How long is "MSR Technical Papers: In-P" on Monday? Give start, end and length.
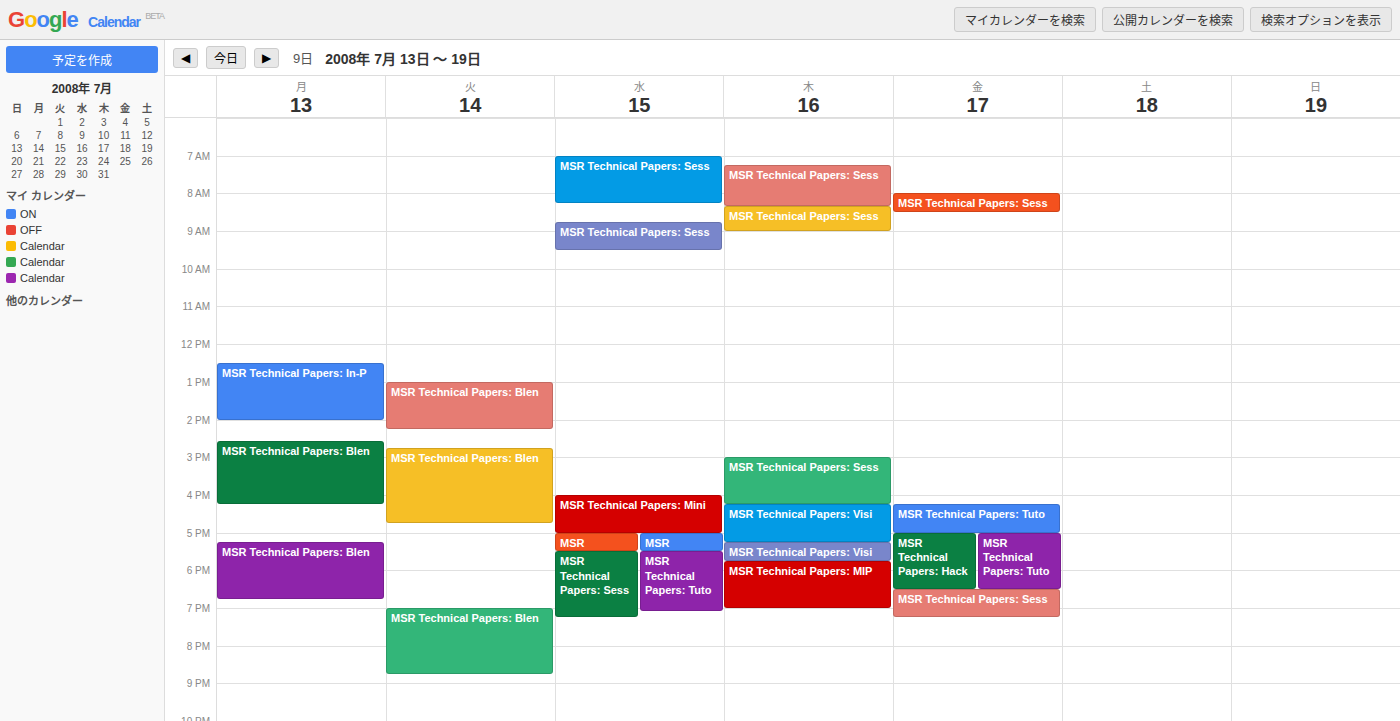
12:30 PM to 2:00 PM, 1 hour 30 minutes